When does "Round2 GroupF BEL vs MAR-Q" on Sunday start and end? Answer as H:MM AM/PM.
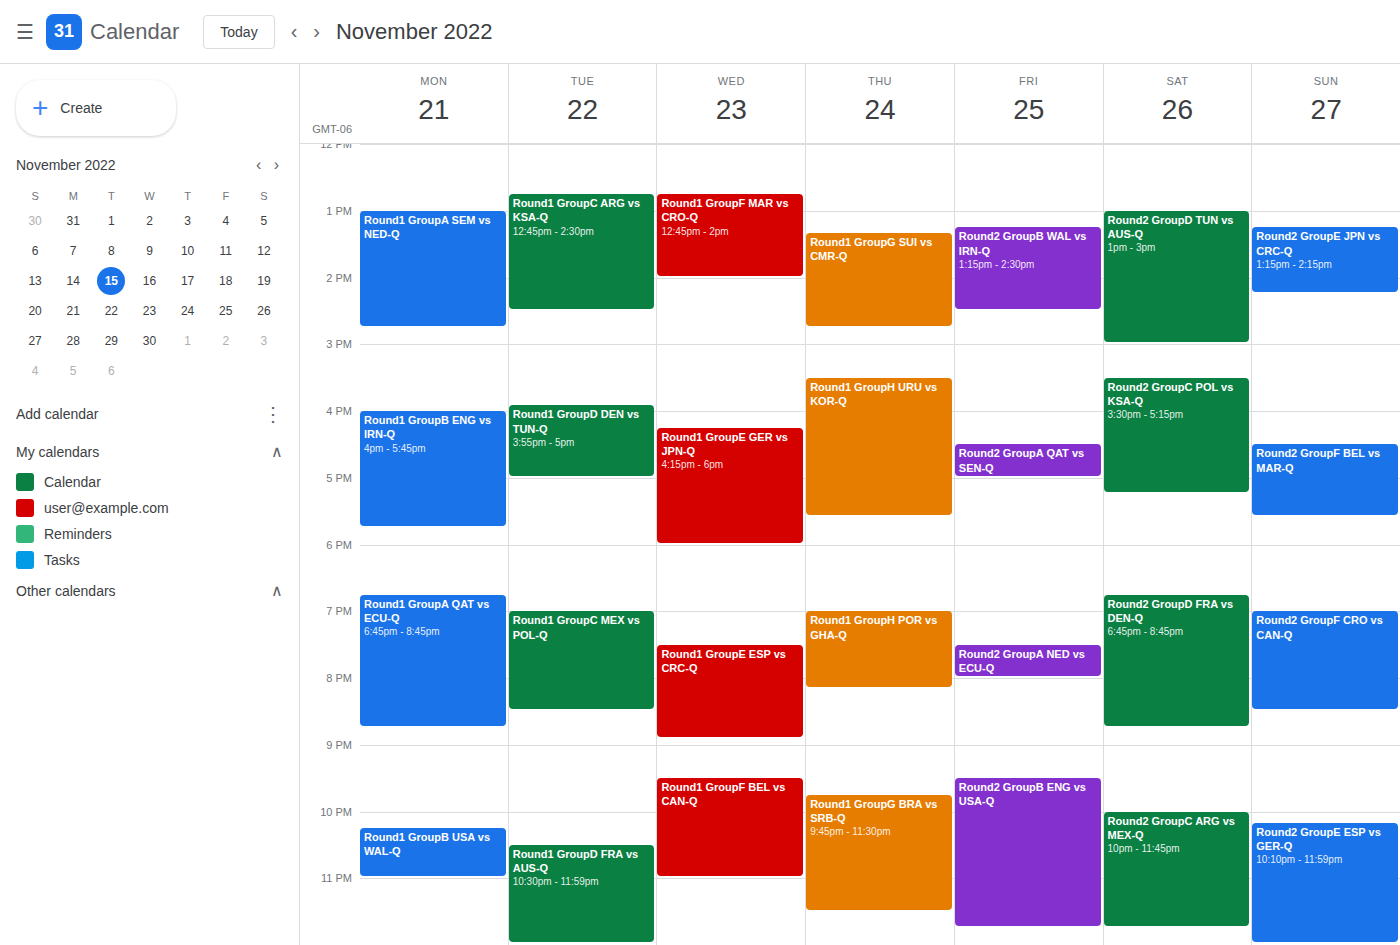
4:30 PM to 5:35 PM